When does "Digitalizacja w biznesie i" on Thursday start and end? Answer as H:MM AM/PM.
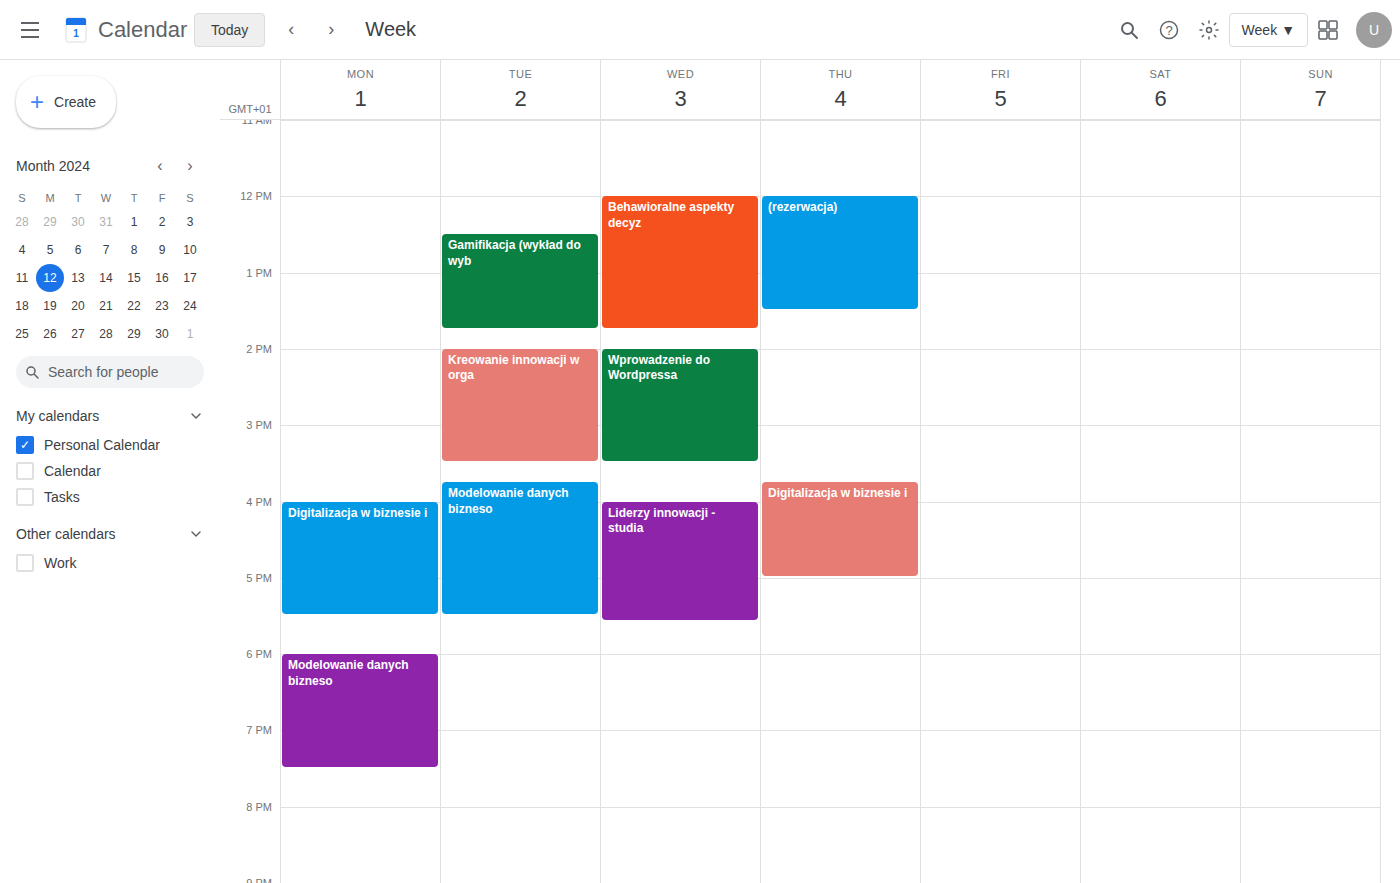
3:45 PM to 5:00 PM